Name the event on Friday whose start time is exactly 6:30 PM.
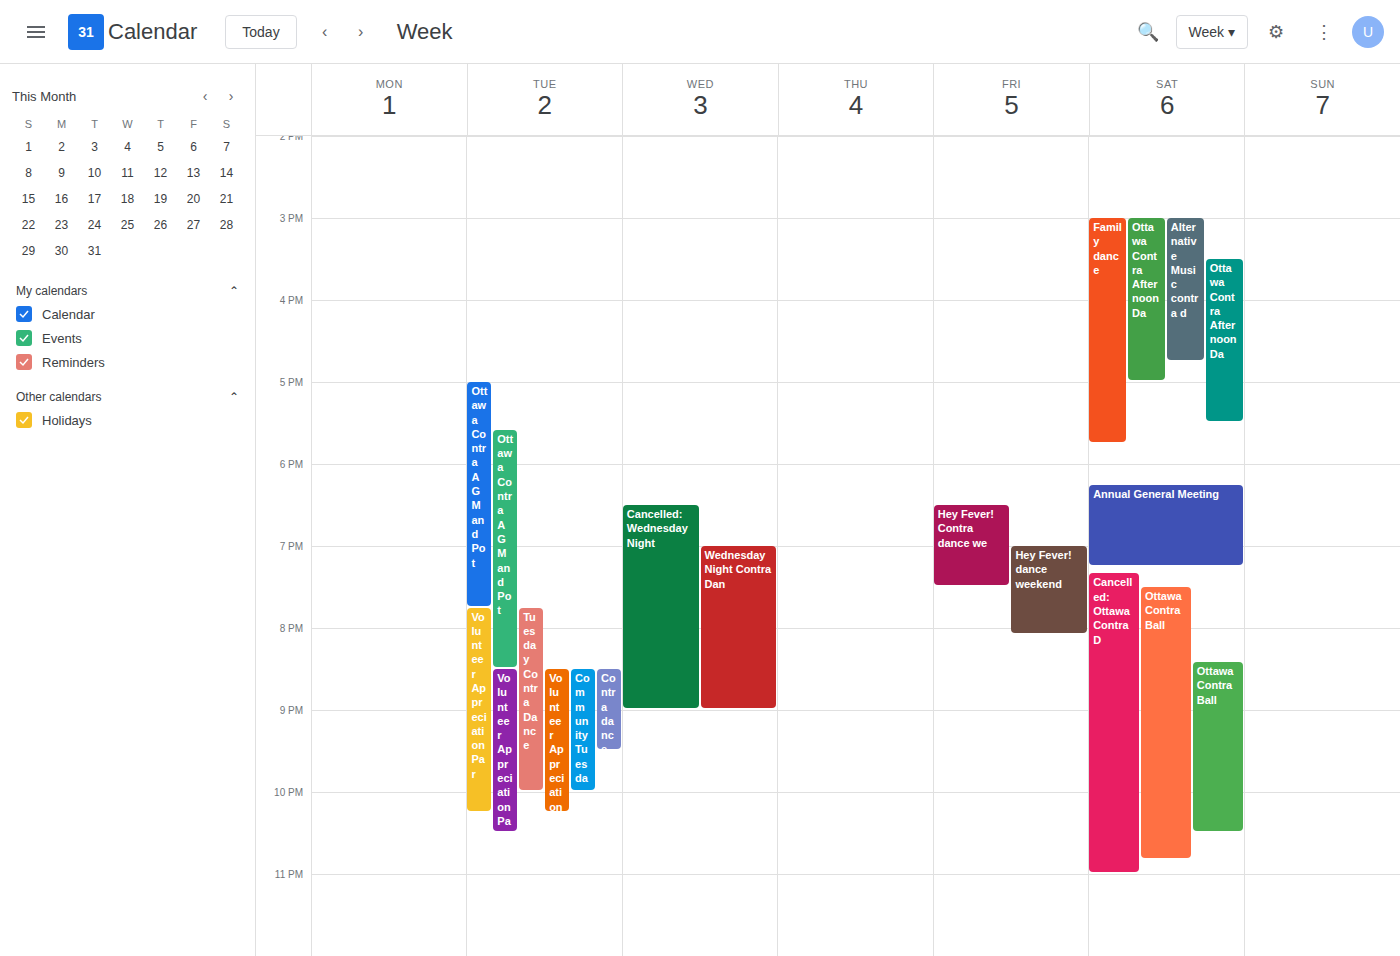
"Hey Fever! Contra dance we"